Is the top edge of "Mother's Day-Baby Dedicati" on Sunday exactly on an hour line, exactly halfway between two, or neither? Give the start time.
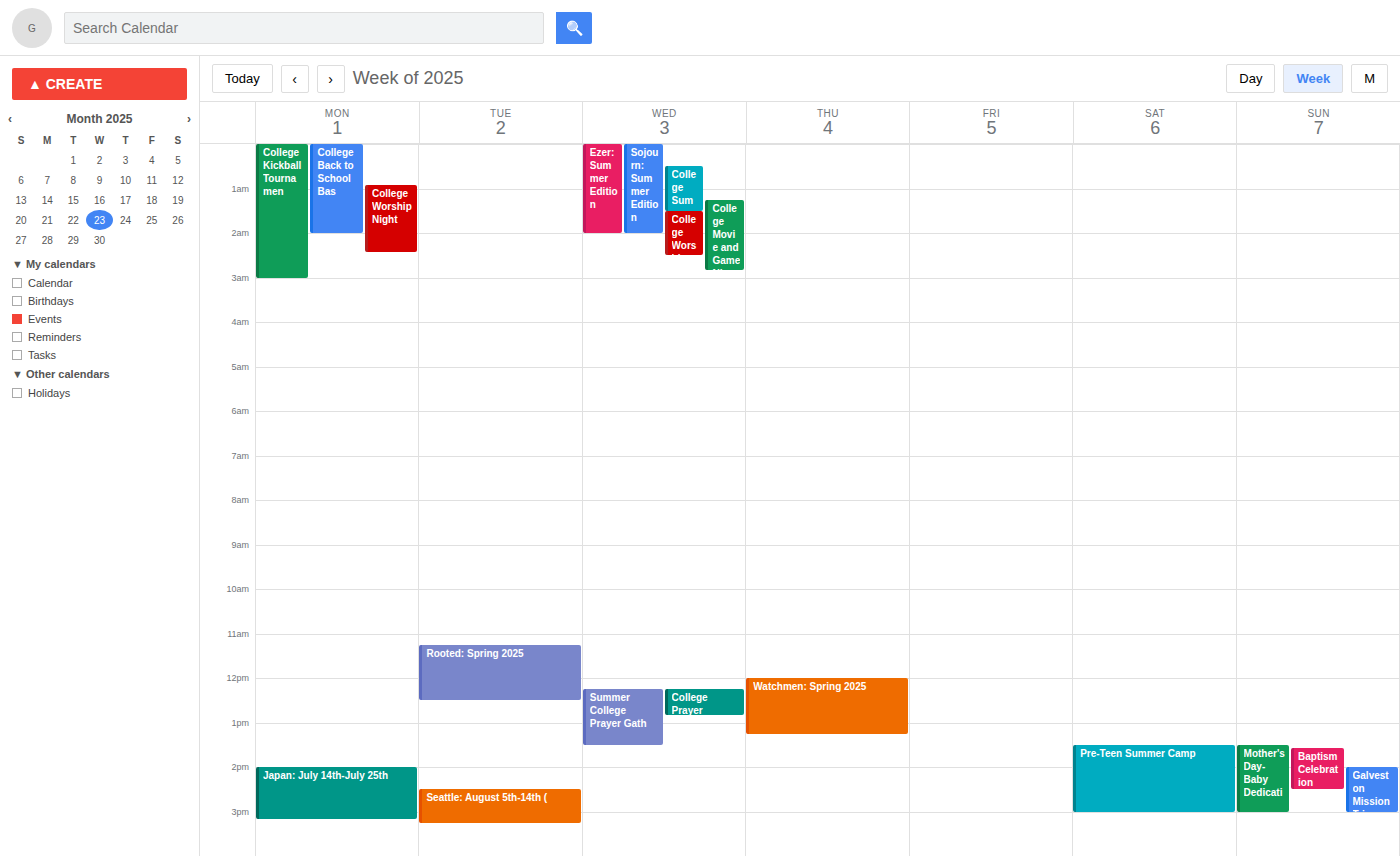
1:30 PM -- halfway between the 1 PM and 2 PM lines.